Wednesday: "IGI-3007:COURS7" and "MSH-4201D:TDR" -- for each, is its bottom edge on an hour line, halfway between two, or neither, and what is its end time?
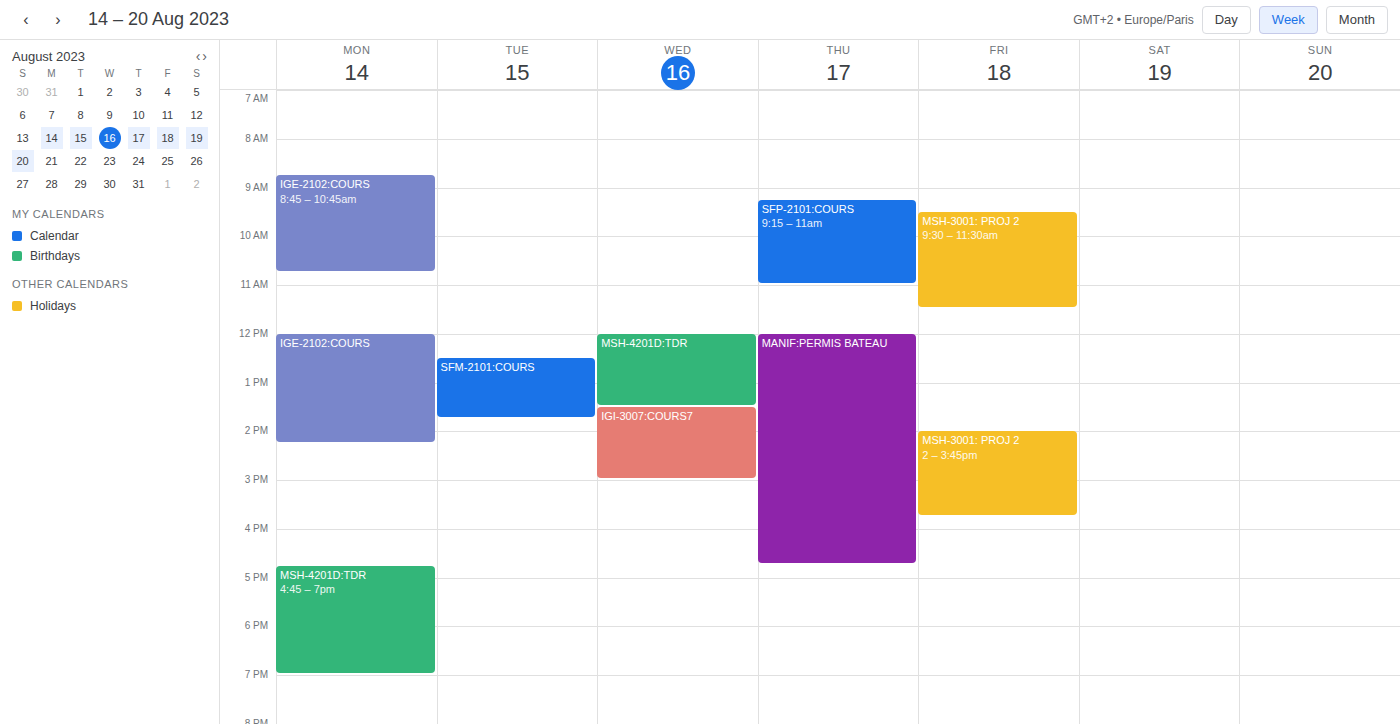
"IGI-3007:COURS7": 3:00 PM, exactly on the 3 PM line. "MSH-4201D:TDR": 1:30 PM, halfway between the 1 PM and 2 PM lines.